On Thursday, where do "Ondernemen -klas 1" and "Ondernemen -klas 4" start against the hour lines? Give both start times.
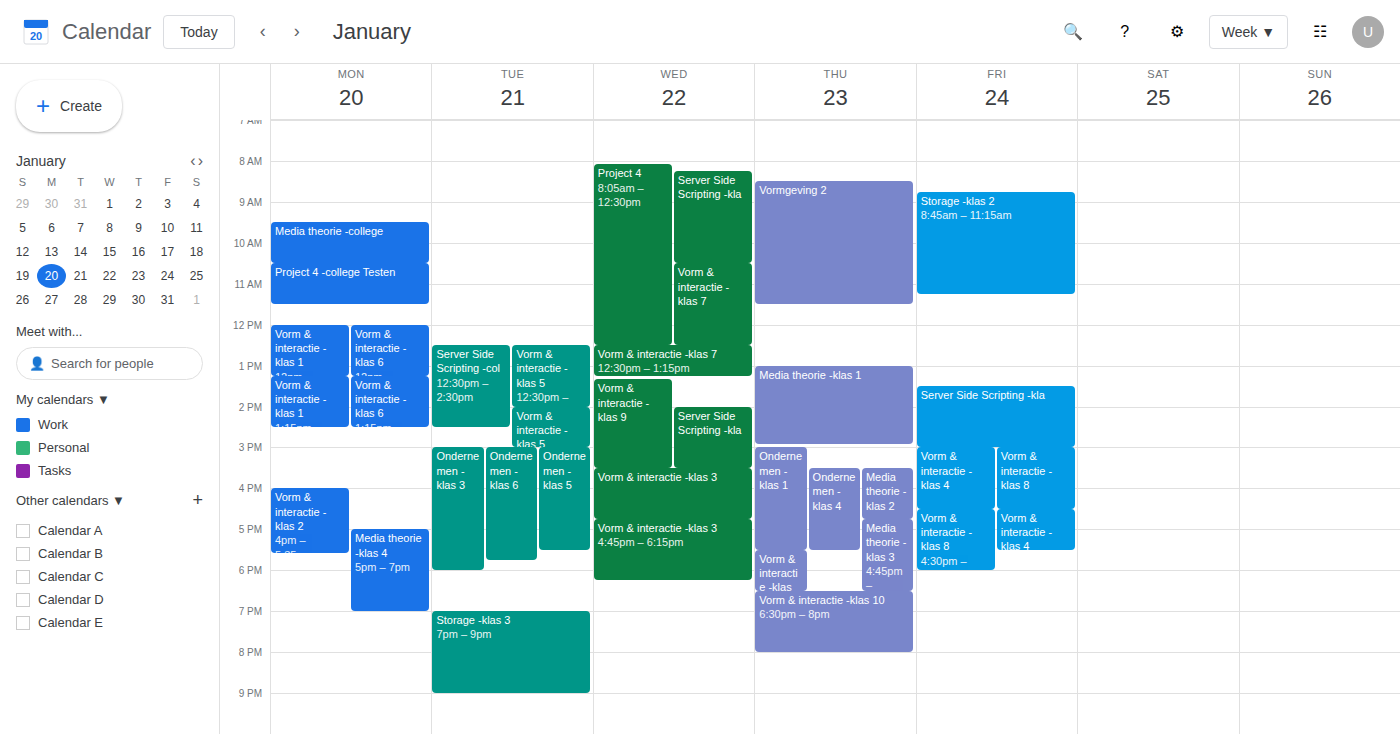
"Ondernemen -klas 1": 3:00 PM, exactly on the 3 PM line. "Ondernemen -klas 4": 3:30 PM, halfway between the 3 PM and 4 PM lines.